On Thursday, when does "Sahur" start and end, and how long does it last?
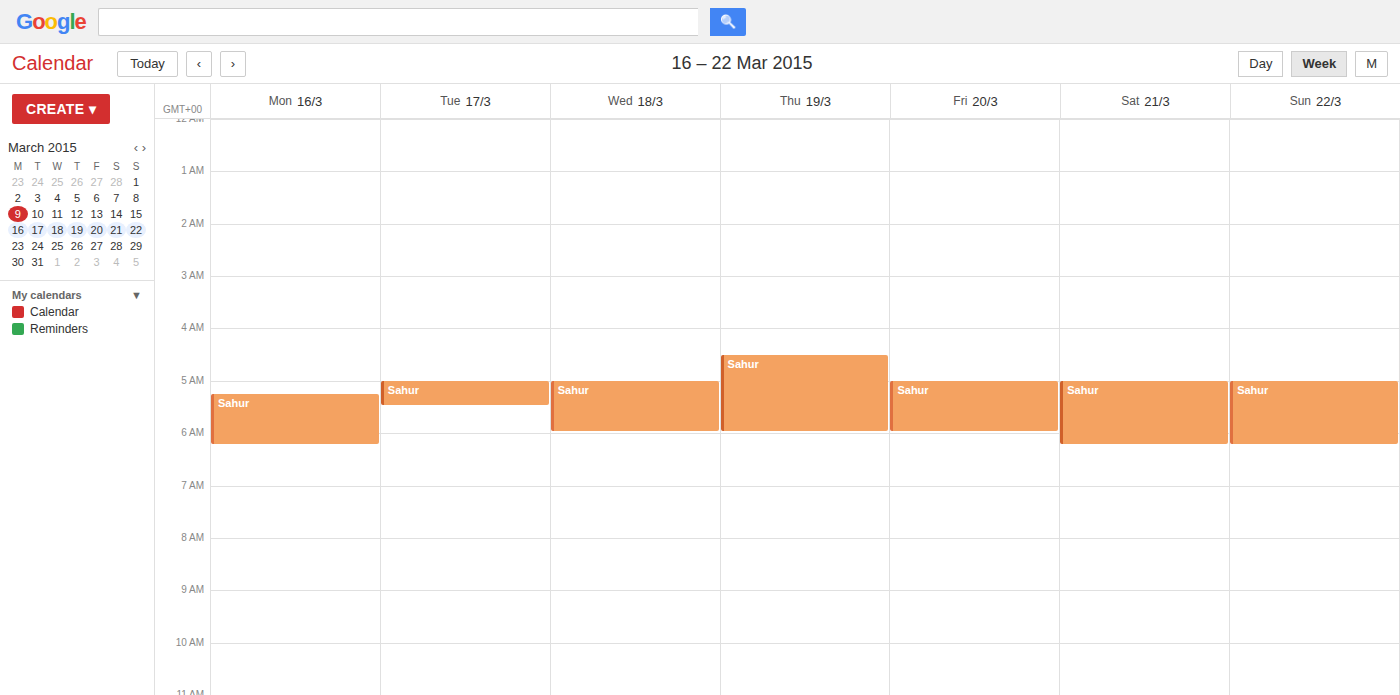
4:30 AM to 6:00 AM, 1 hour 30 minutes